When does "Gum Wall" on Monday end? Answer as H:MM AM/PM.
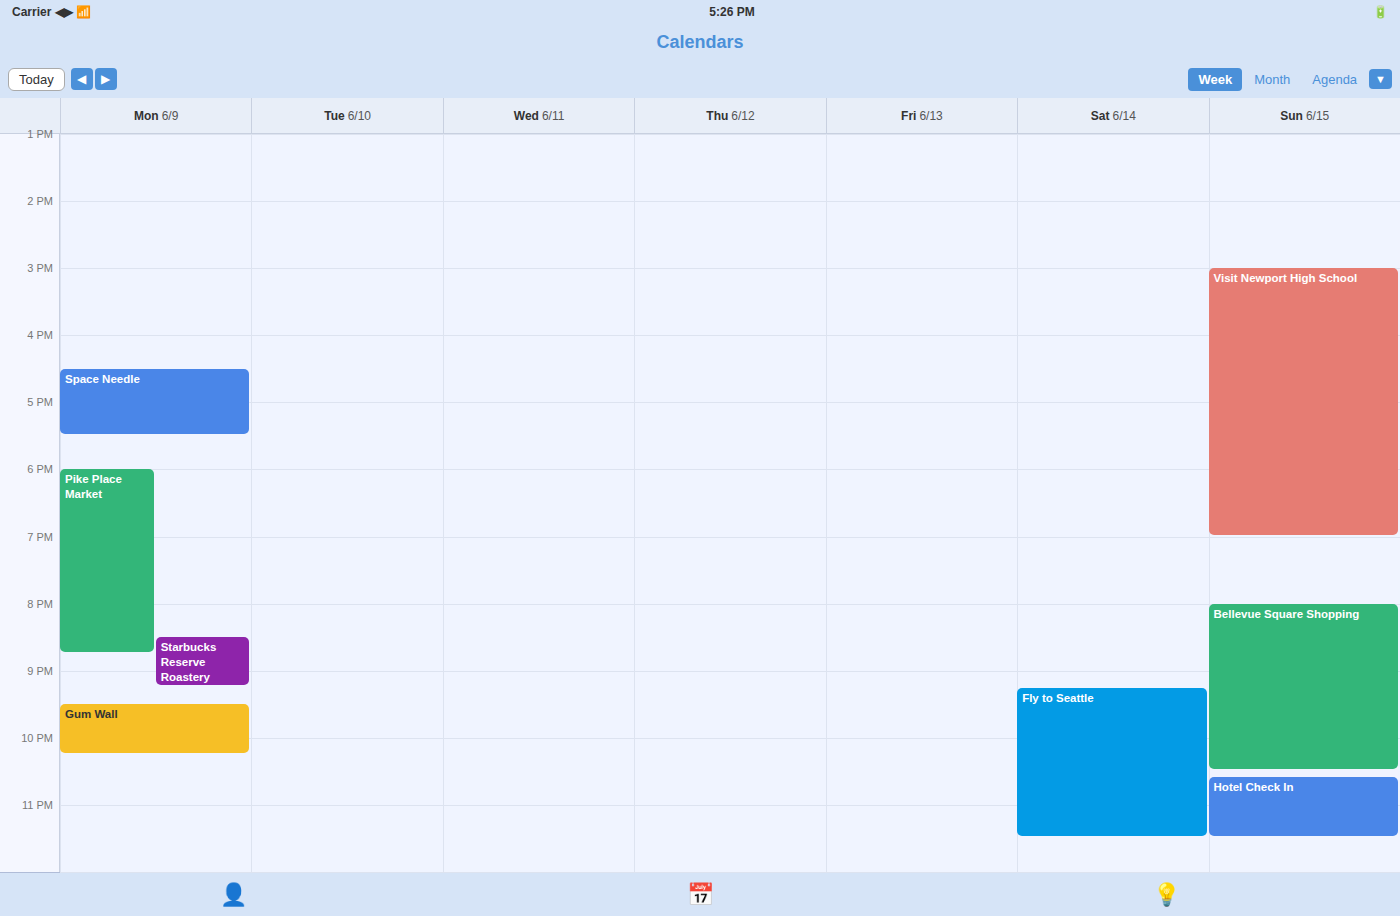
10:15 PM